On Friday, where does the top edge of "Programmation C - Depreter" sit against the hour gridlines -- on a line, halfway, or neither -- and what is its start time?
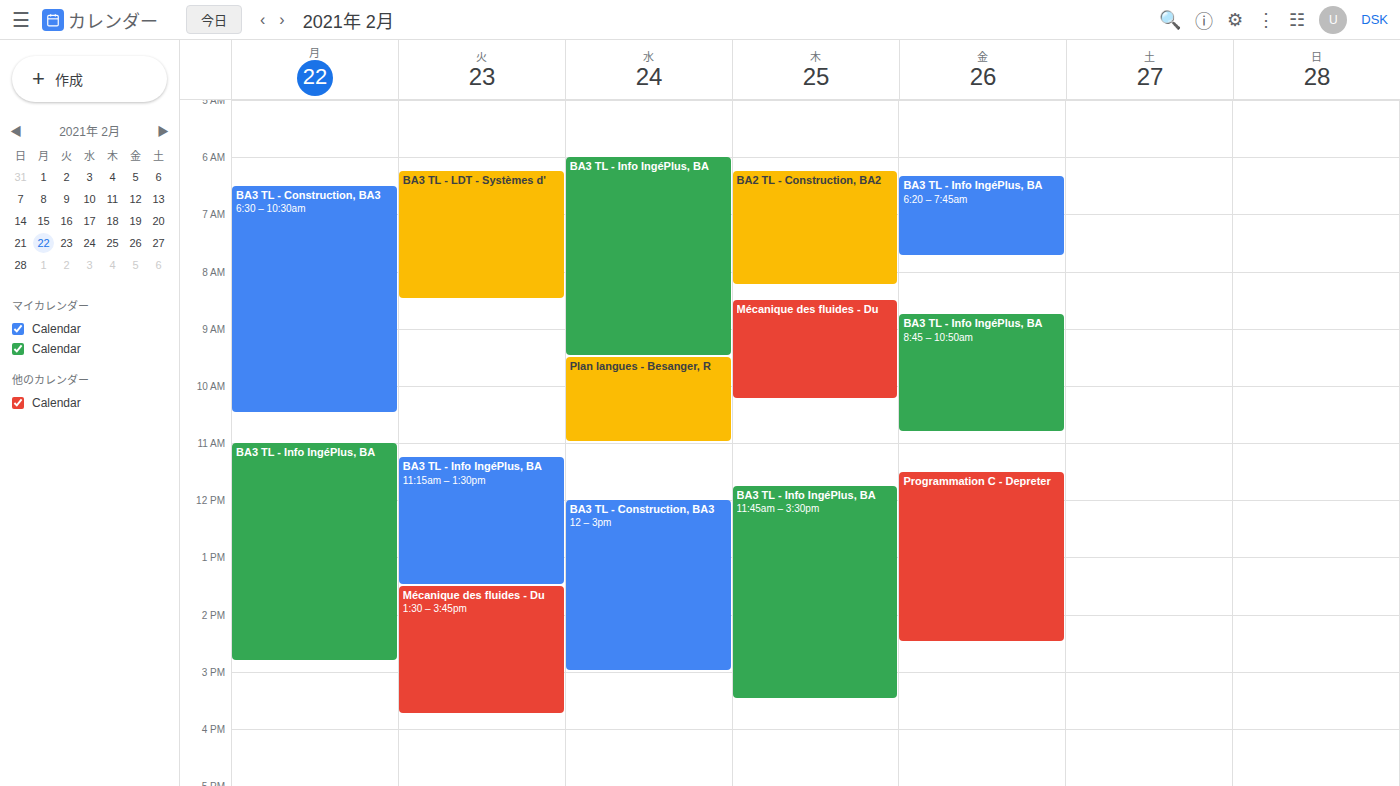
11:30 AM -- halfway between the 11 AM and 12 PM lines.